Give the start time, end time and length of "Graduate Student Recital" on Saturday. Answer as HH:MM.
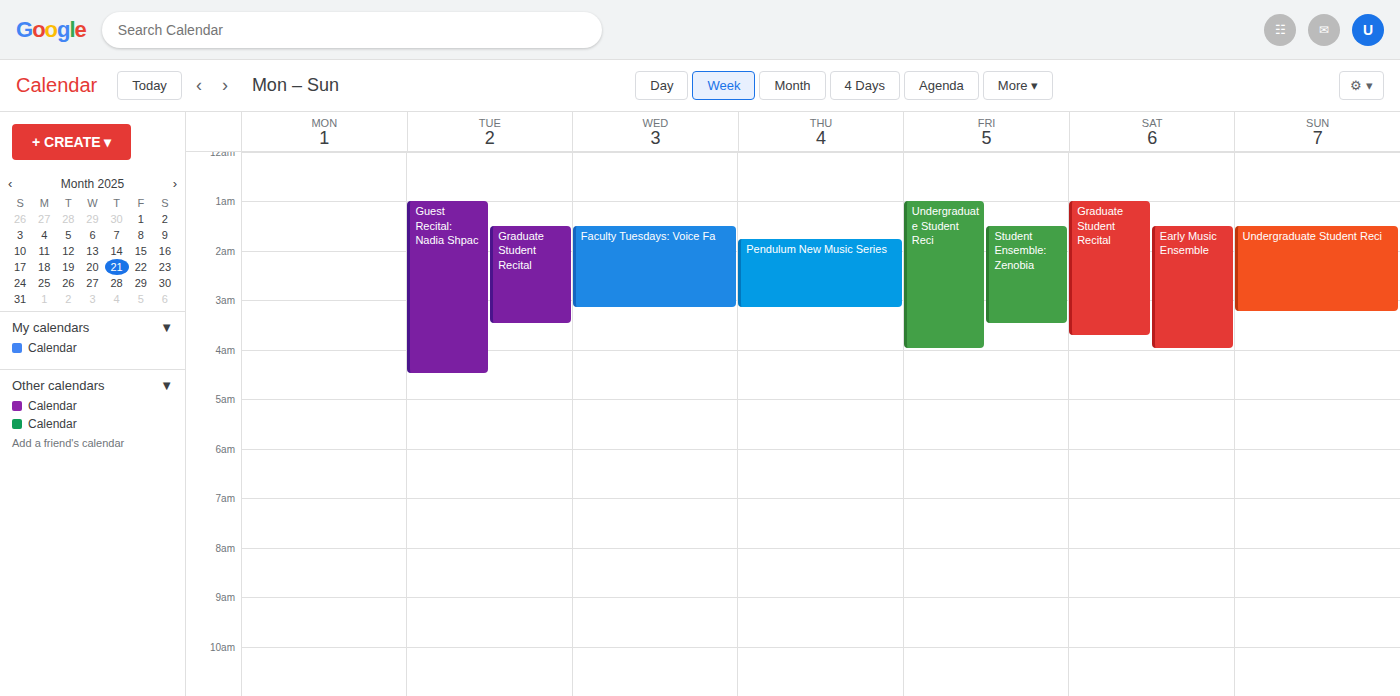
01:00 to 03:45, 2 hours 45 minutes